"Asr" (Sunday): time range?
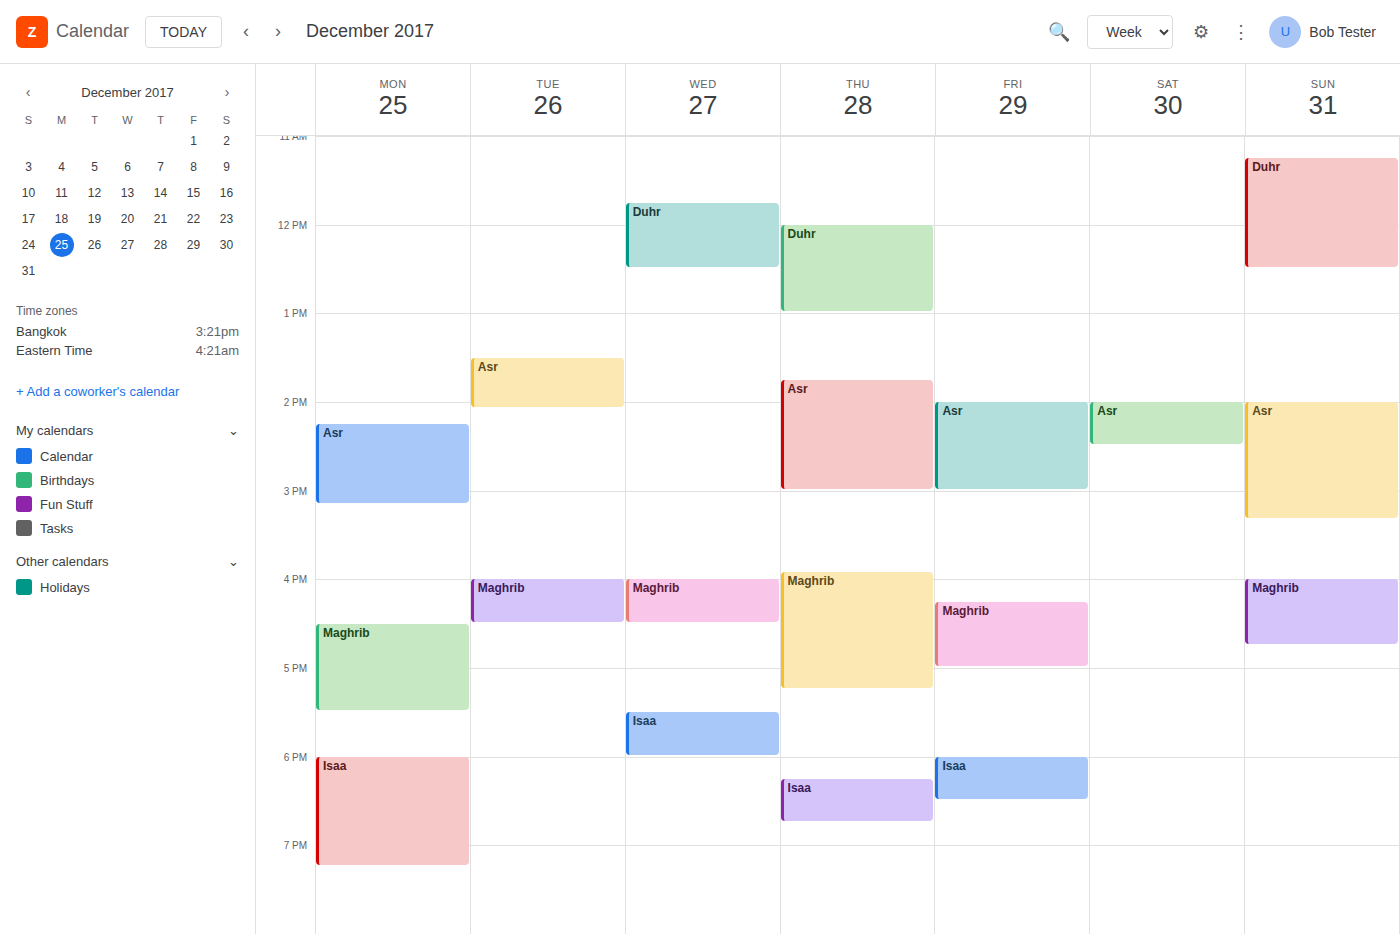
2:00 PM to 3:20 PM